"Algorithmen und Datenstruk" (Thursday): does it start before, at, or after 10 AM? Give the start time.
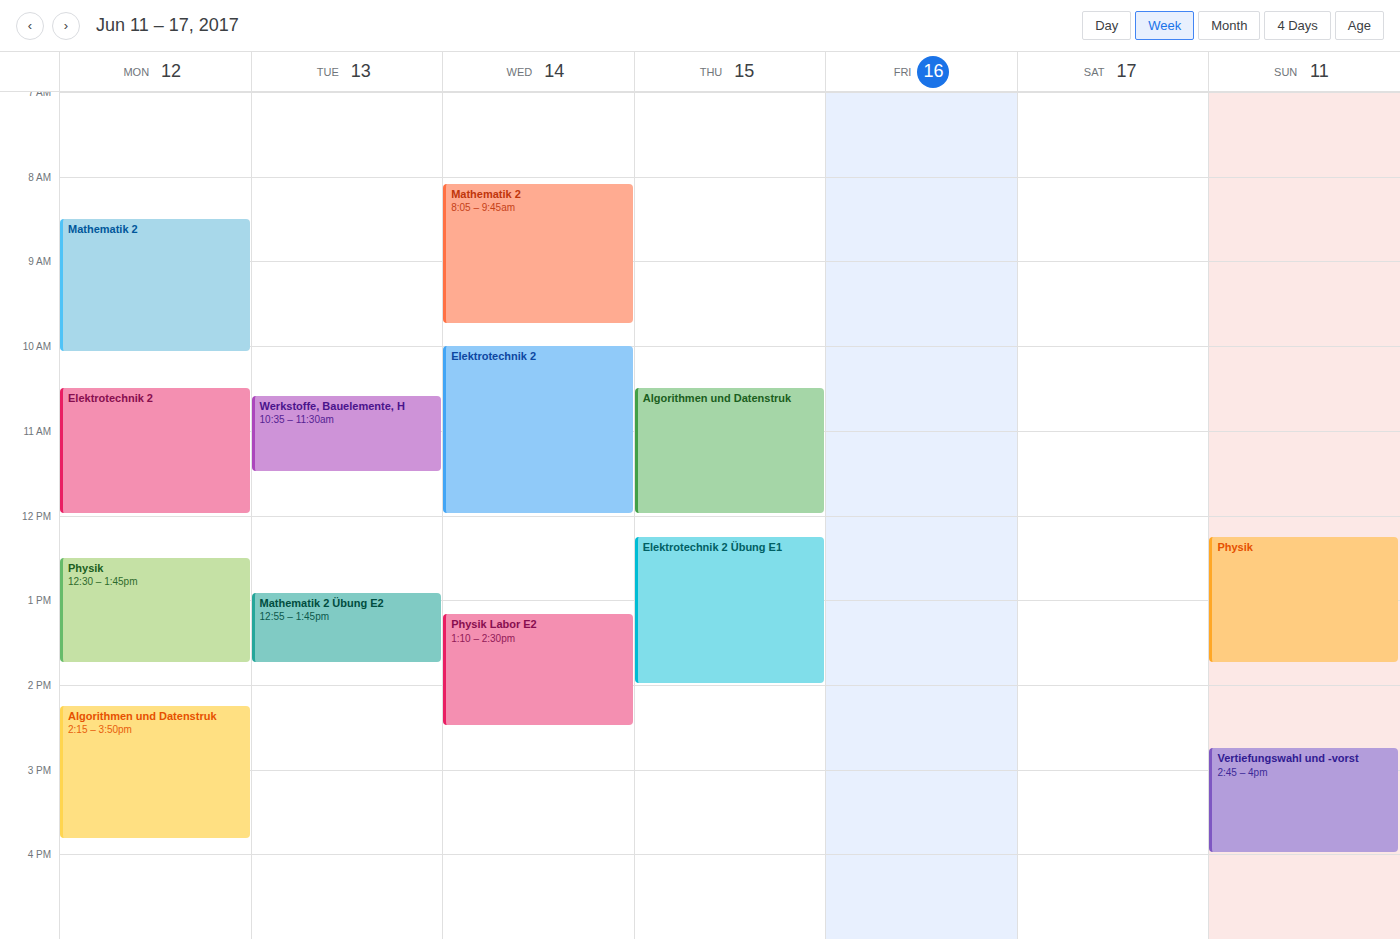
10:30 AM -- after 10 AM, 30 minutes below the 10 AM line.